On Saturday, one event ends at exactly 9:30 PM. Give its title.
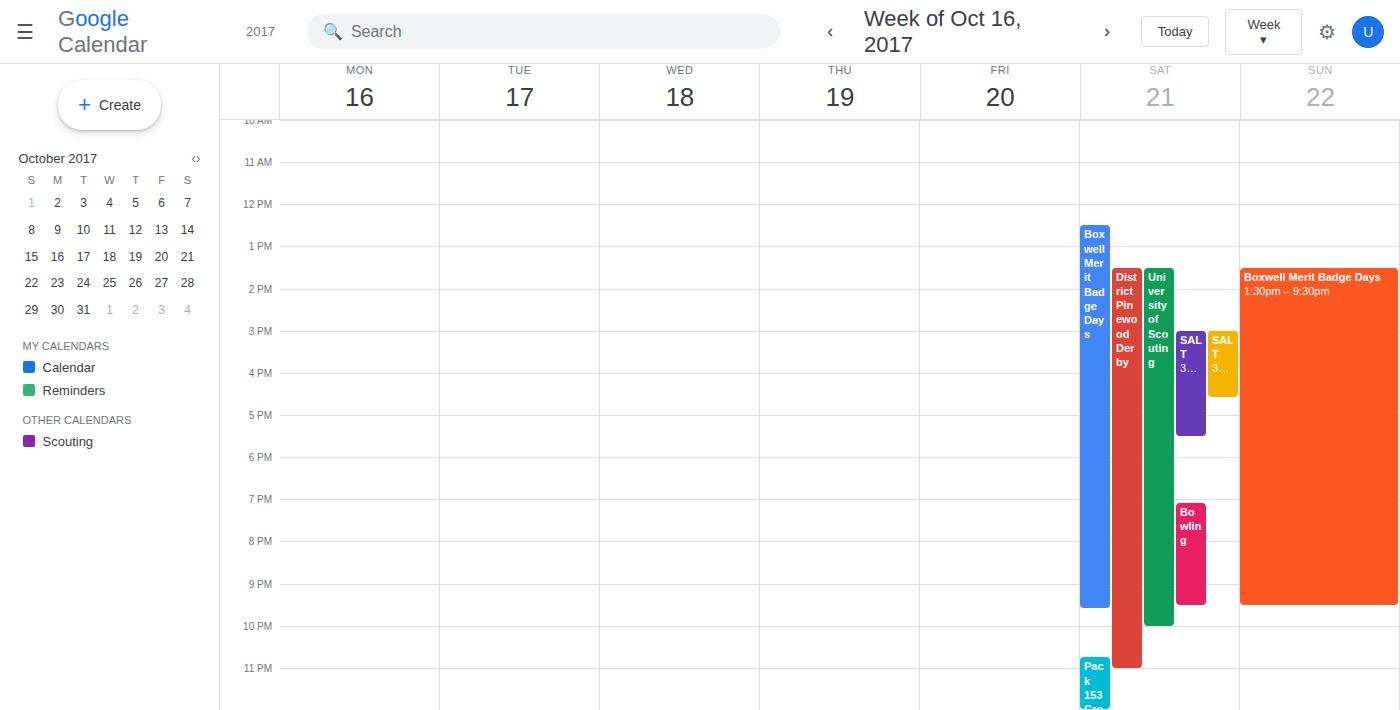
"Bowling"